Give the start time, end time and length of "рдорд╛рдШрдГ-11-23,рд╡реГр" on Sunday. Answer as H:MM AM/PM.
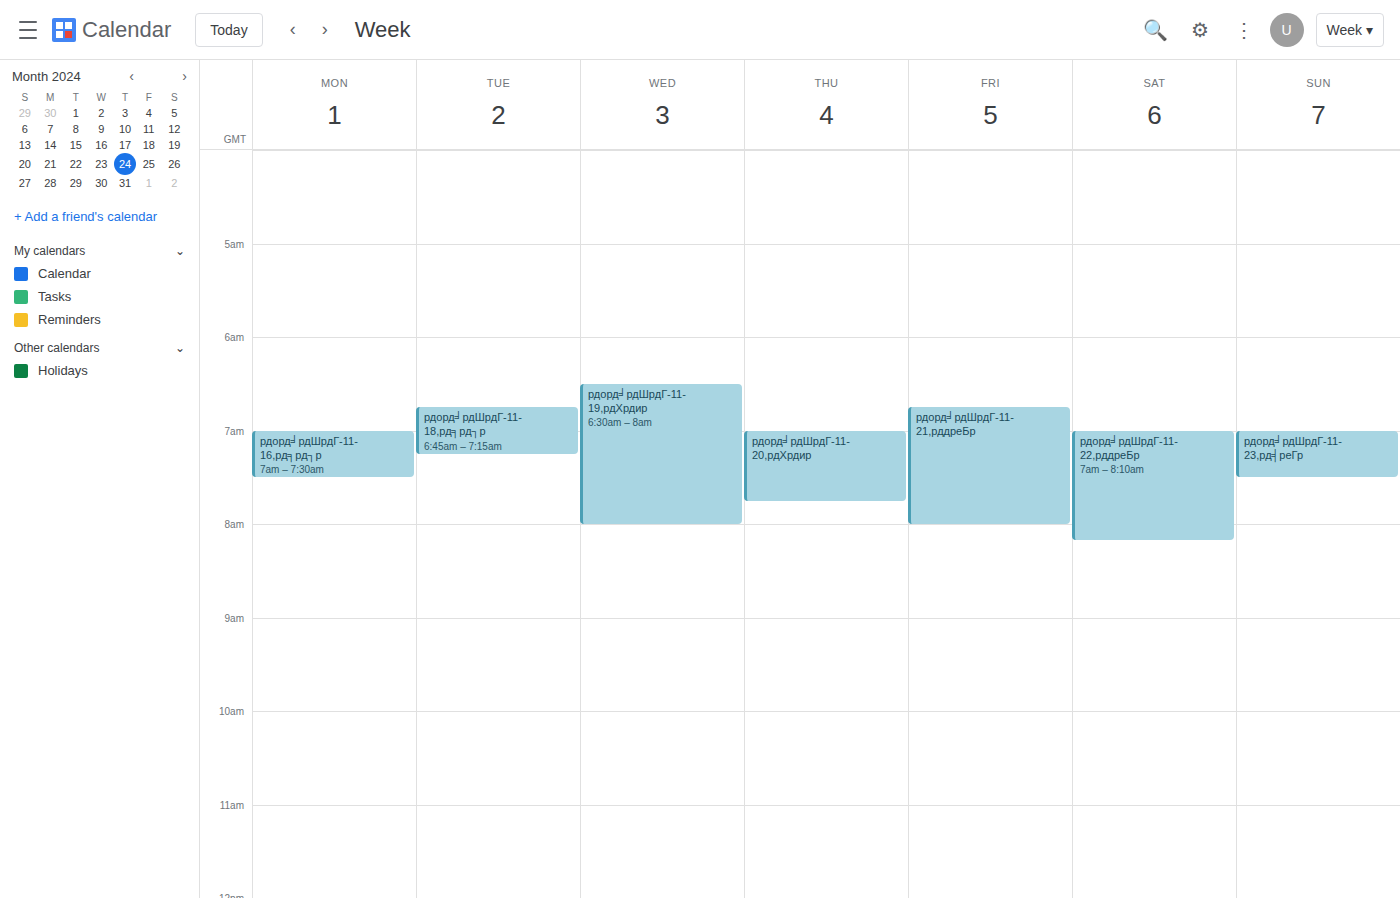
7:00 AM to 7:30 AM, 30 minutes